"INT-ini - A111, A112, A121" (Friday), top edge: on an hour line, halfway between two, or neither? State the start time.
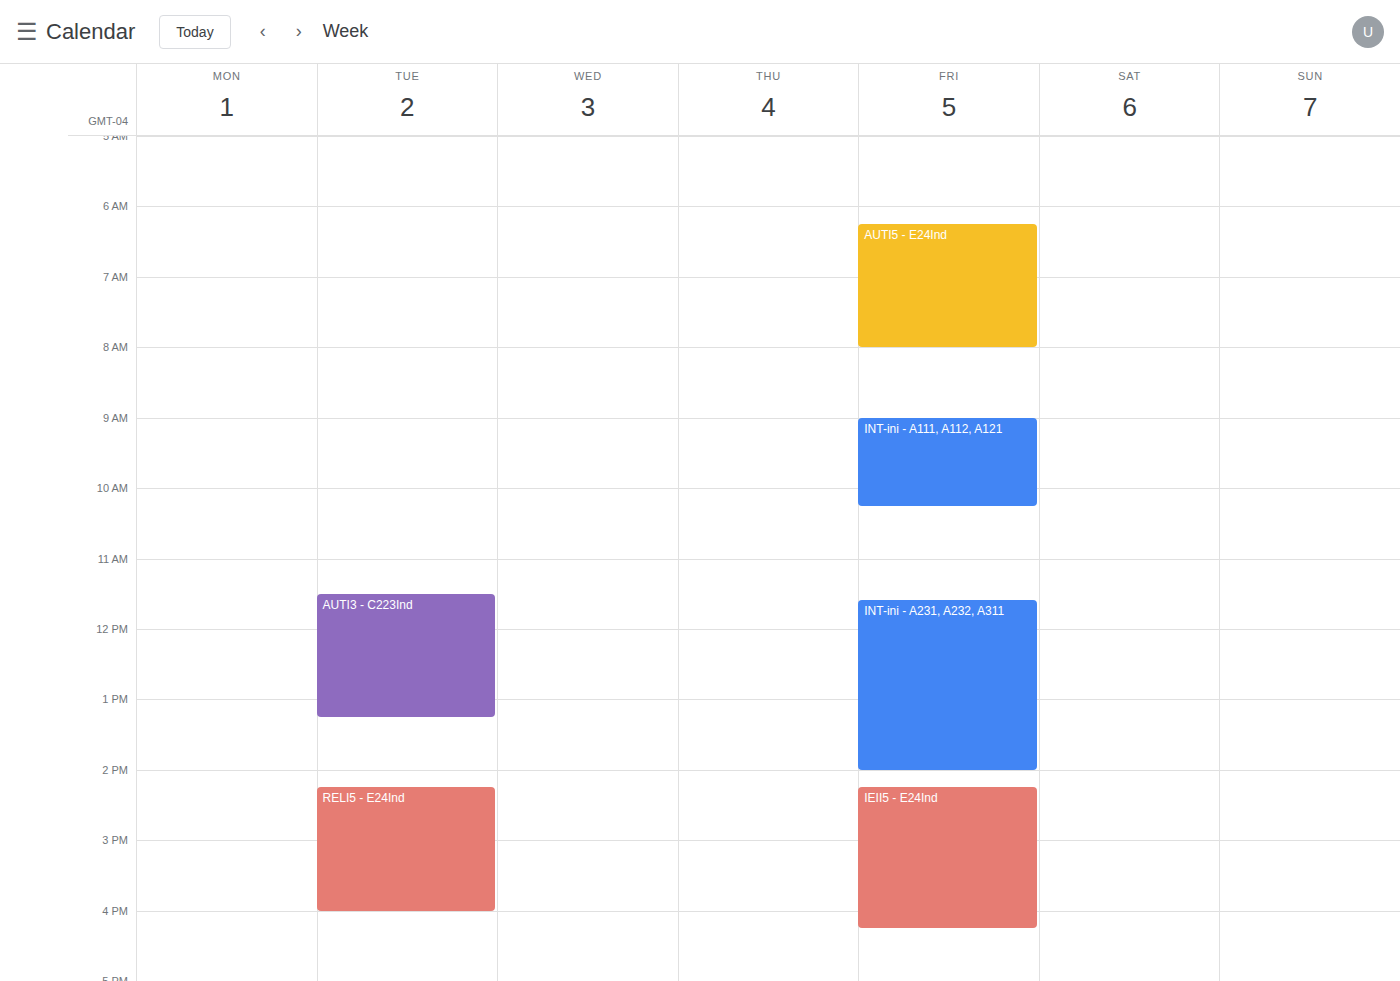
9:00 AM -- exactly on the 9 AM line.